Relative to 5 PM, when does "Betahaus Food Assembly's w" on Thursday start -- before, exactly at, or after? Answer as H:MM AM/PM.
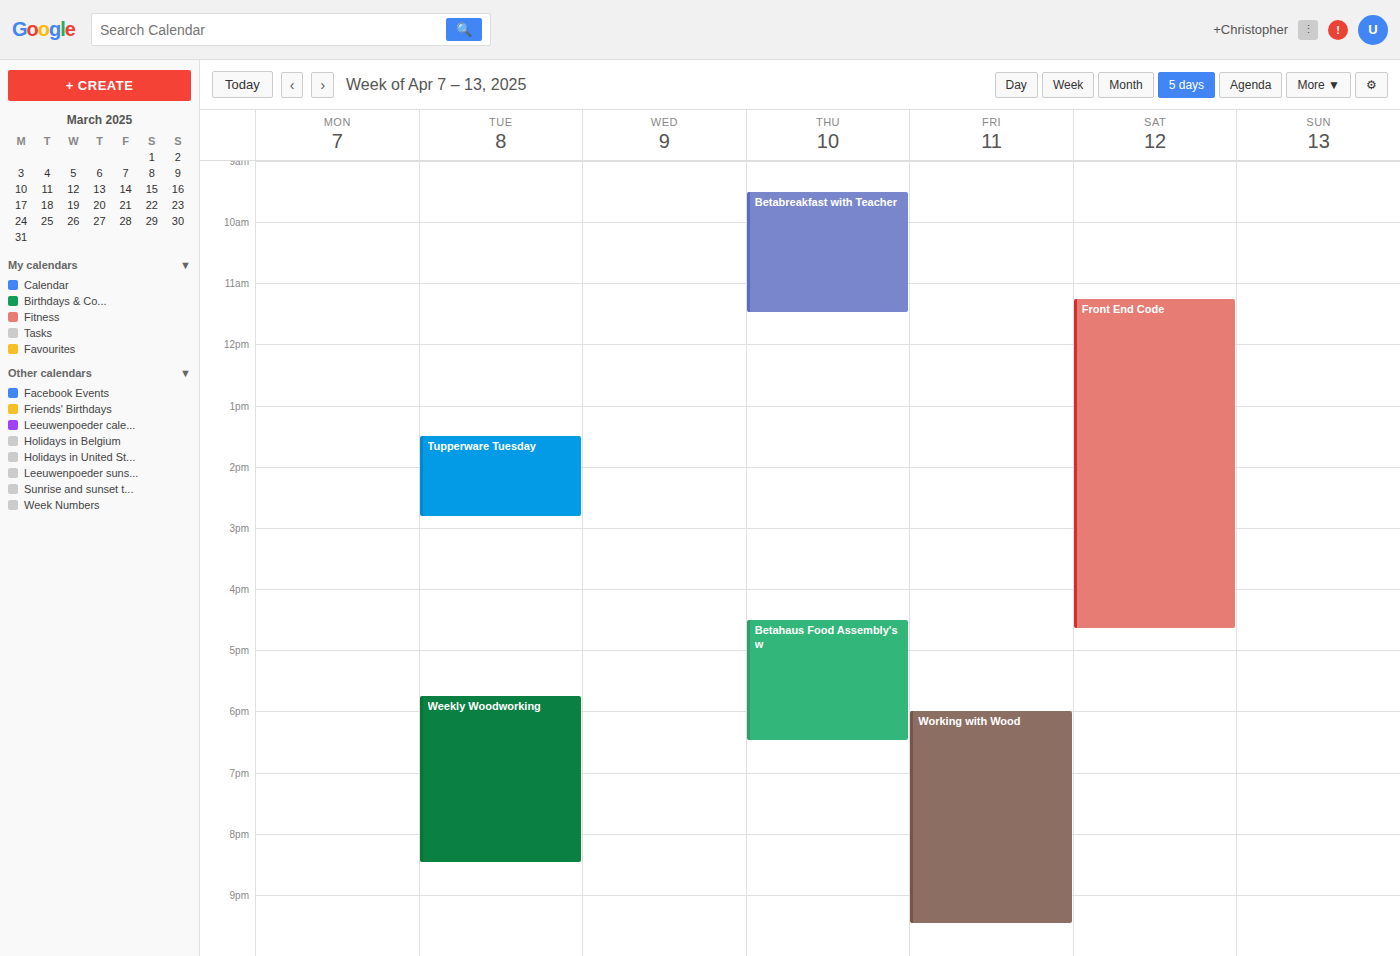
4:30 PM -- before 5 PM, 30 minutes above the 5 PM line.